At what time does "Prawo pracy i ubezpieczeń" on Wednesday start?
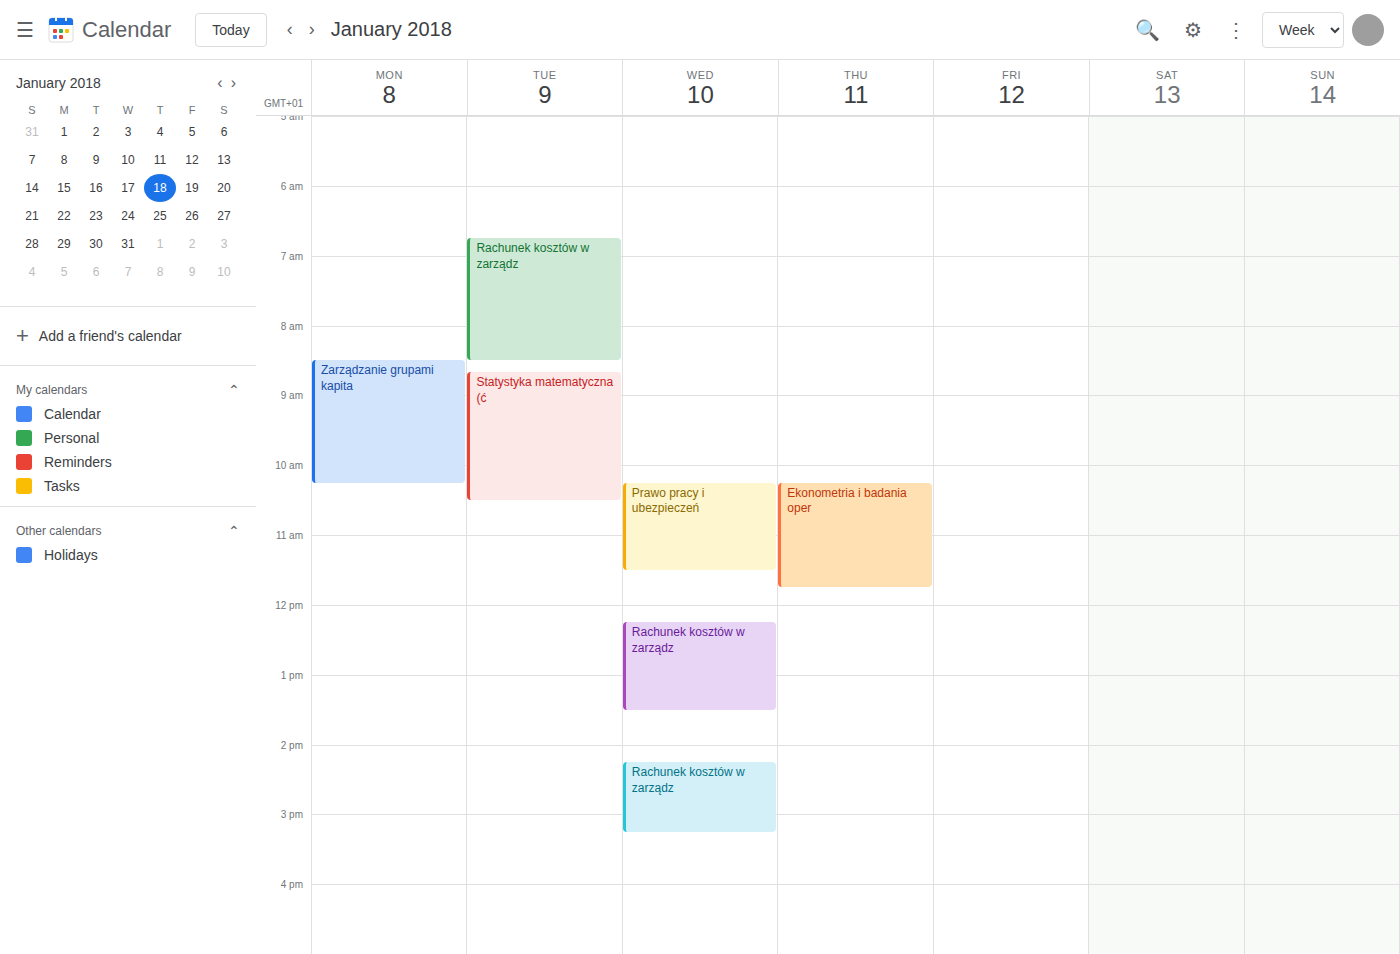
10:15 AM